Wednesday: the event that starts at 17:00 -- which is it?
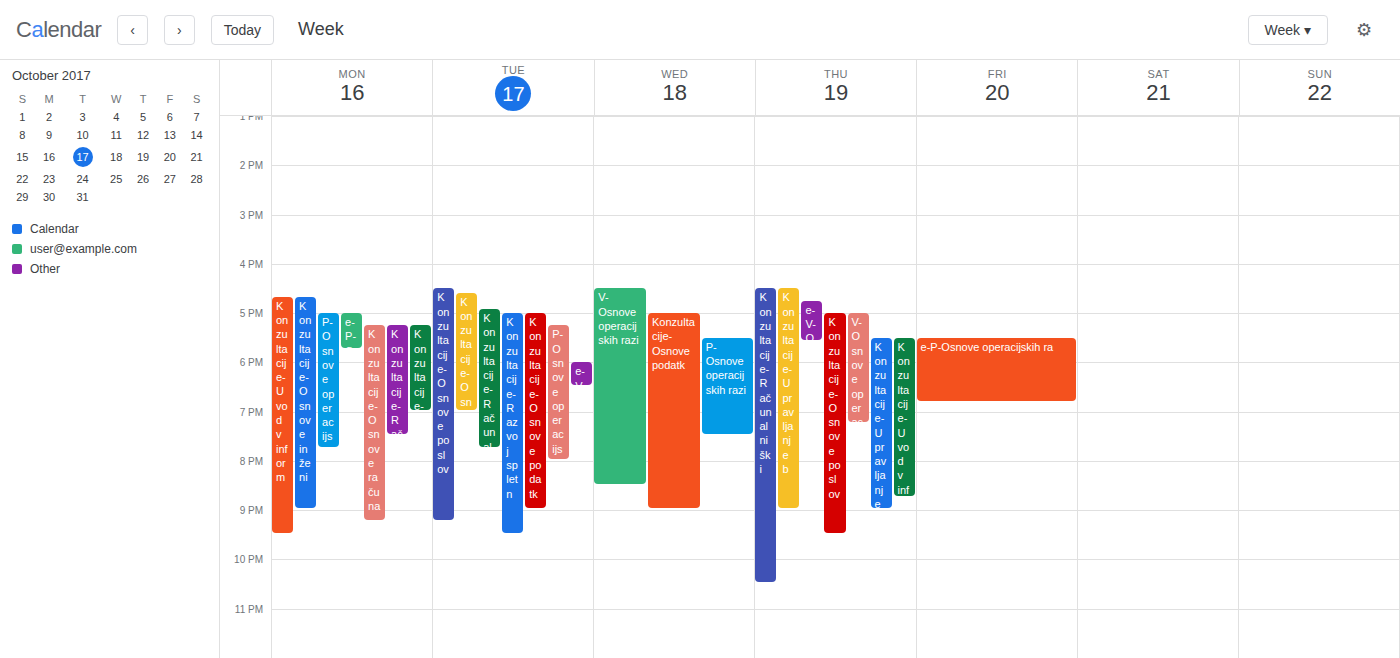
"Konzultacije-Osnove podatk"